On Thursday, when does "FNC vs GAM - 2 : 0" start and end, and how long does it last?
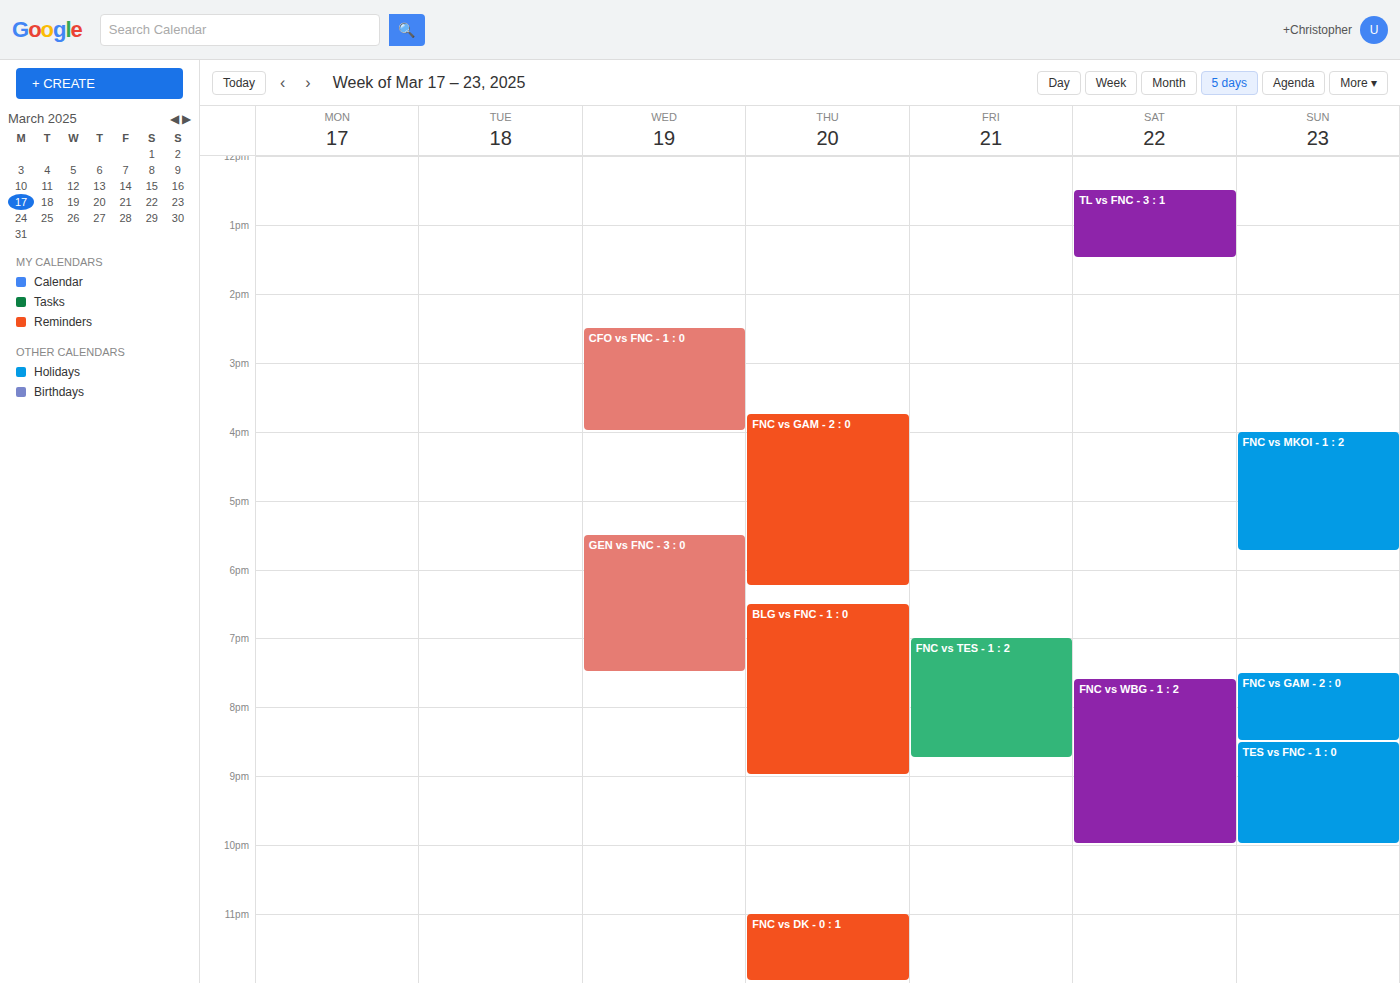
3:45 PM to 6:15 PM, 2 hours 30 minutes